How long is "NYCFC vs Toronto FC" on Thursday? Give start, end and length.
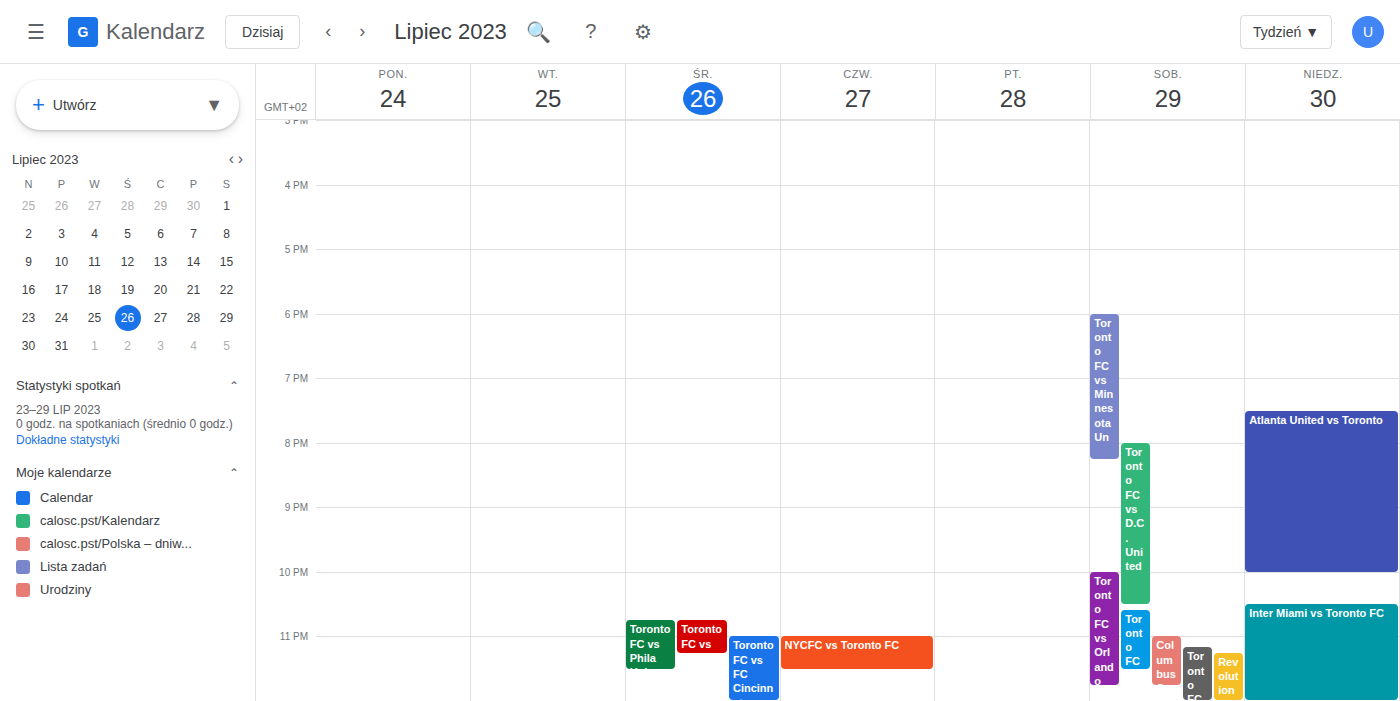
11:00 PM to 11:30 PM, 30 minutes